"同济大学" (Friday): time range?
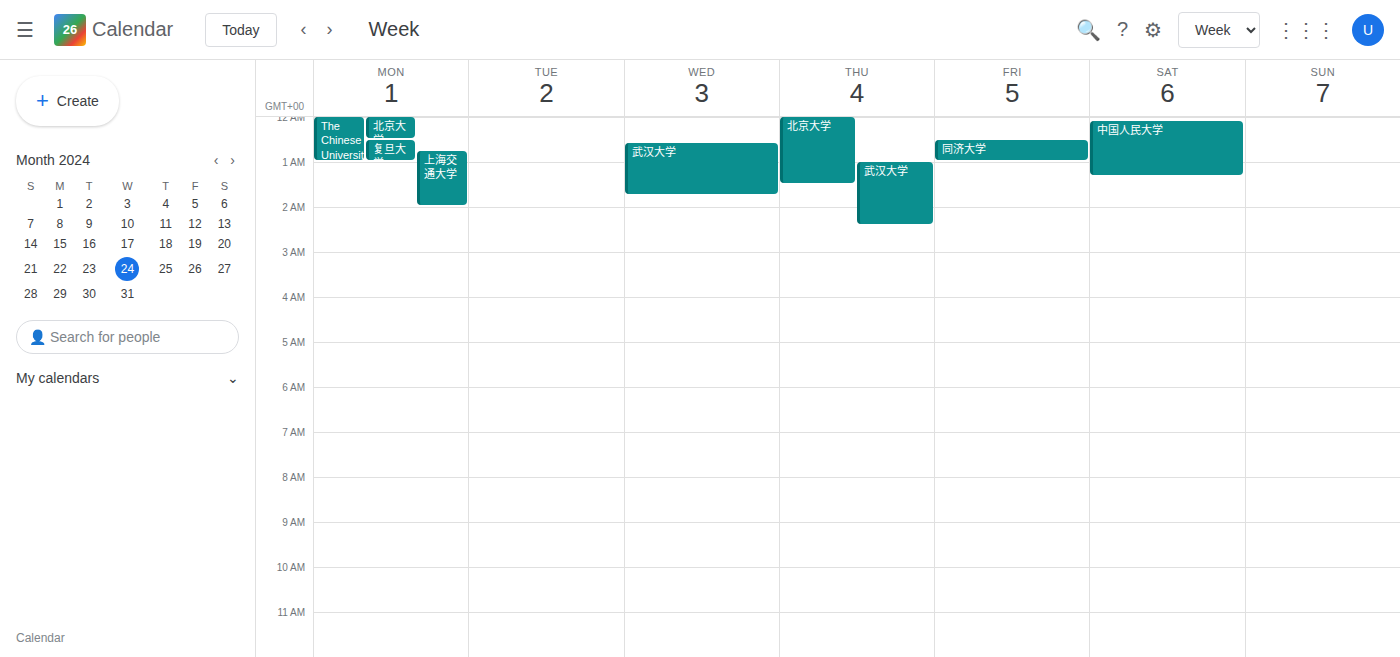
00:30 to 01:00